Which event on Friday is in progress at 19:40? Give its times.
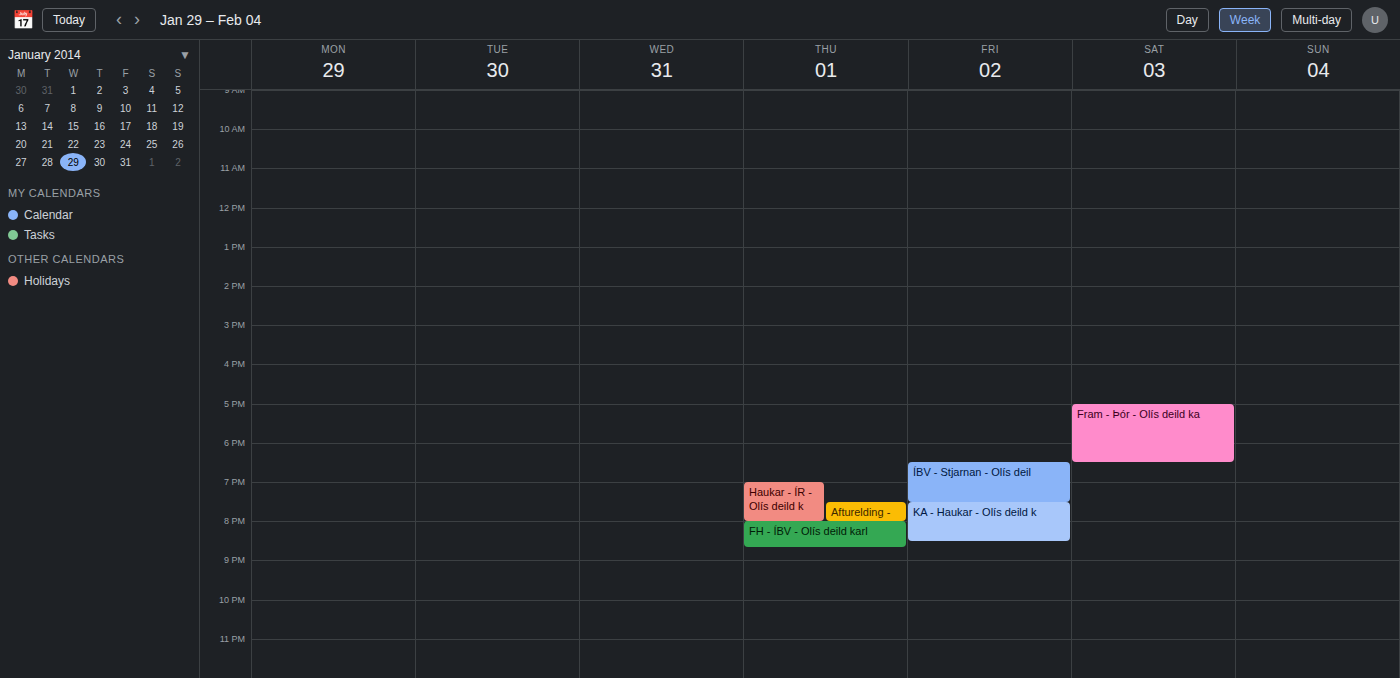
"KA - Haukar - Olís deild k", 19:30 to 20:30